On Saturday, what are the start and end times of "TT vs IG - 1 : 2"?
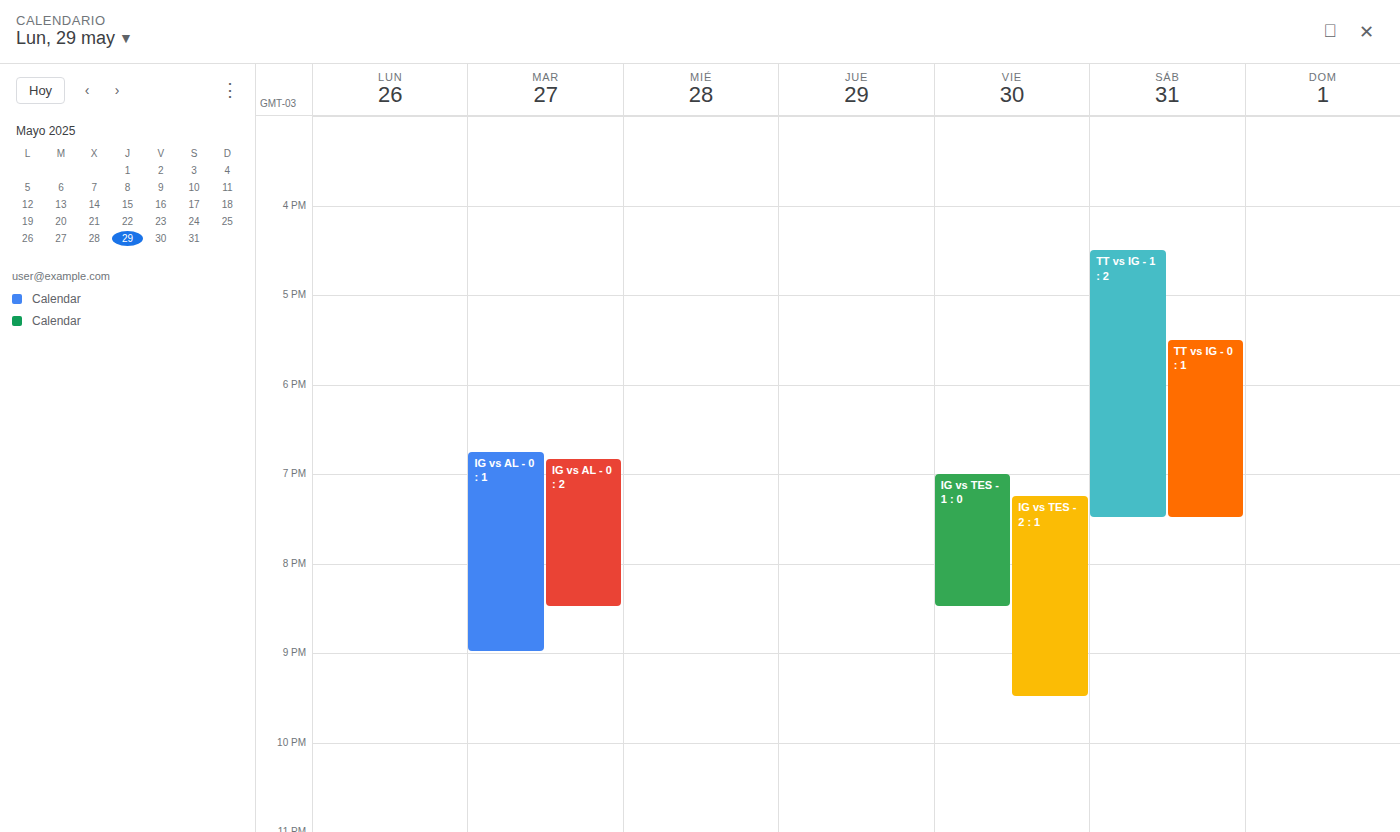
4:30 PM to 7:30 PM